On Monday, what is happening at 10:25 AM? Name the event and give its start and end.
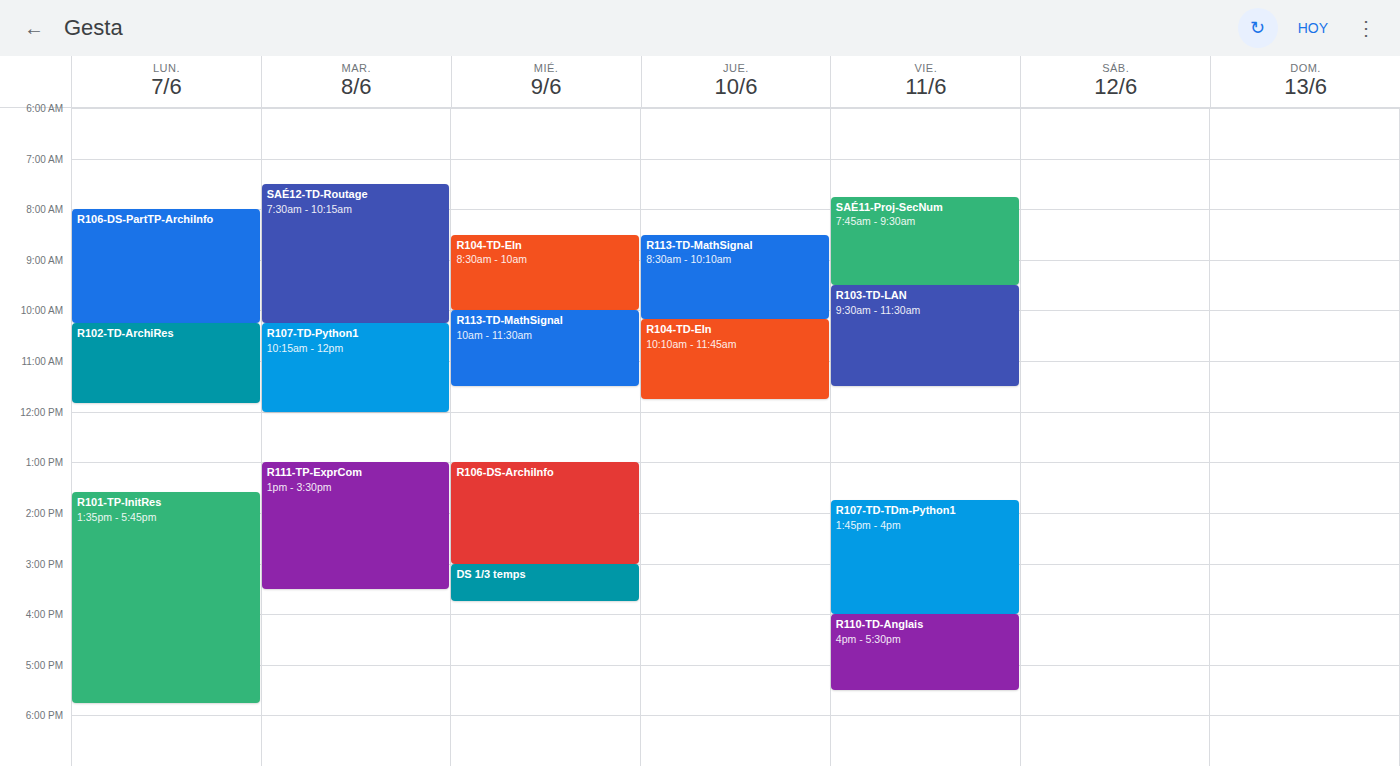
"R102-TD-ArchiRes", 10:15 AM to 11:50 AM